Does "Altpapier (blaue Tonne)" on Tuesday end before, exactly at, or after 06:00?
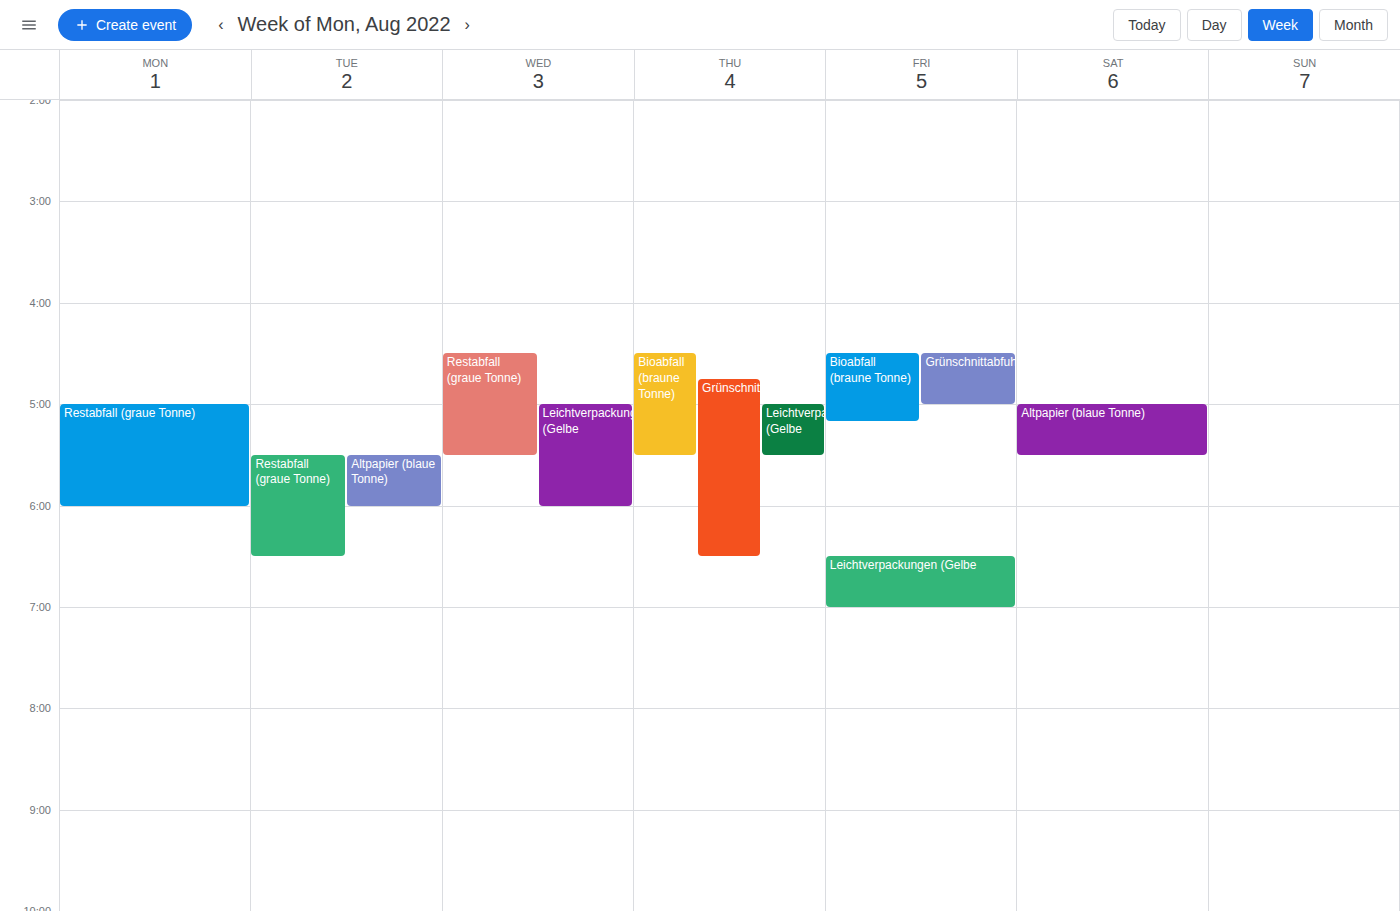
06:00 -- exactly at 06:00, on the 06:00 line.